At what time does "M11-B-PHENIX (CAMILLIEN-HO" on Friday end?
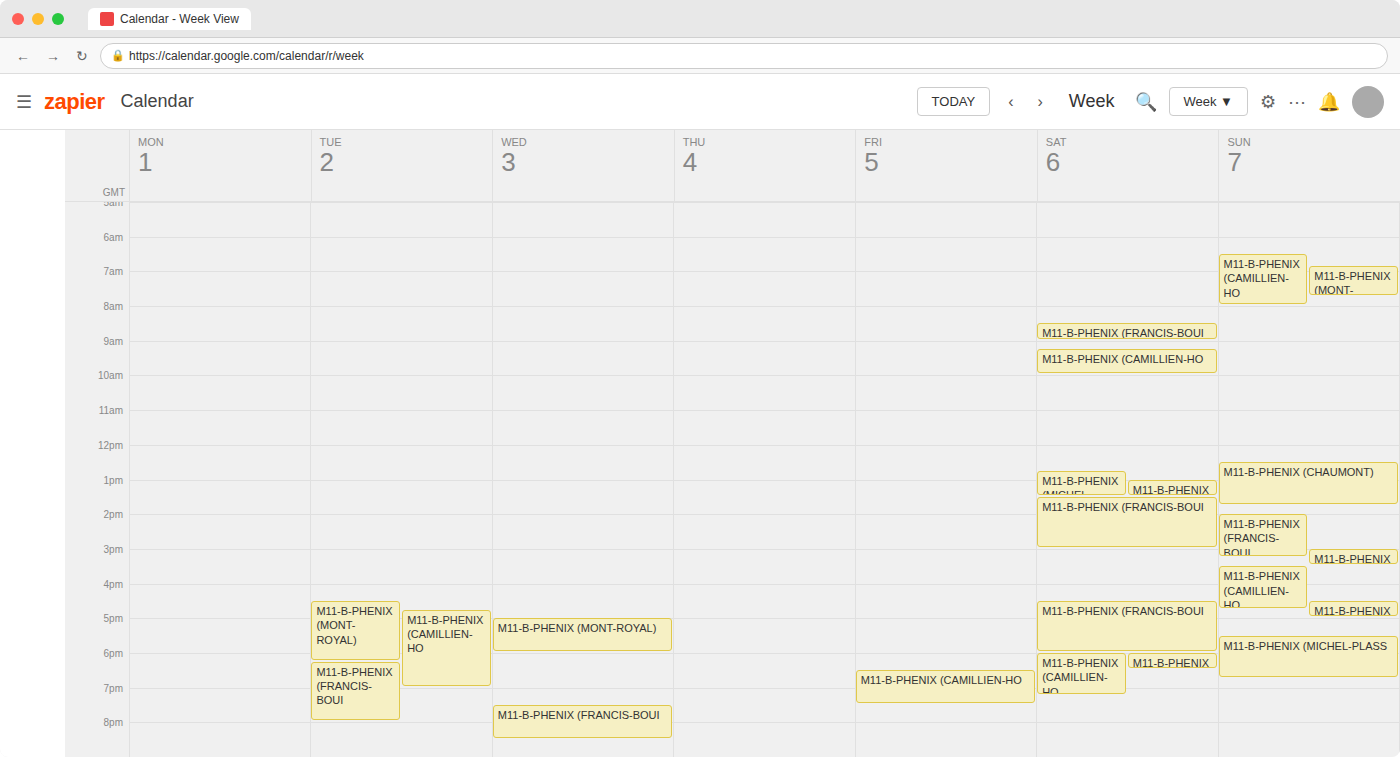
7:30 PM